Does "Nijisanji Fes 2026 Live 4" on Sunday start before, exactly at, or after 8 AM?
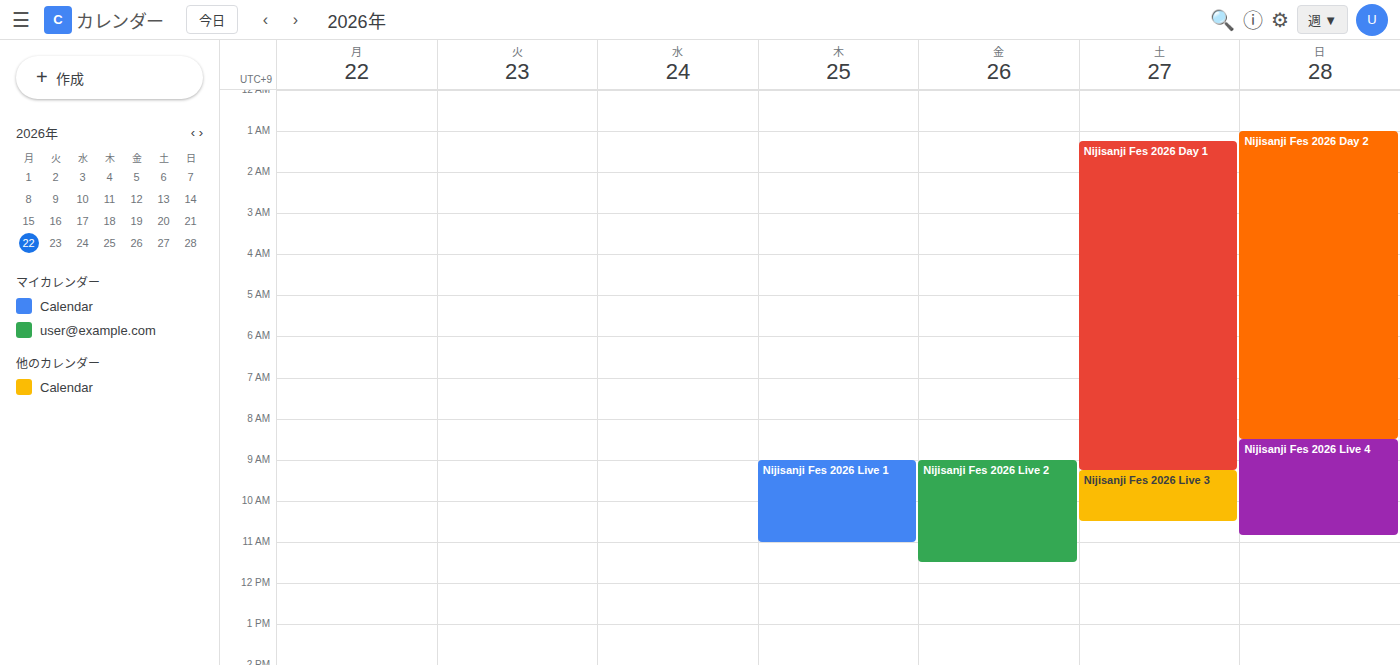
8:30 AM -- after 8 AM, 30 minutes below the 8 AM line.